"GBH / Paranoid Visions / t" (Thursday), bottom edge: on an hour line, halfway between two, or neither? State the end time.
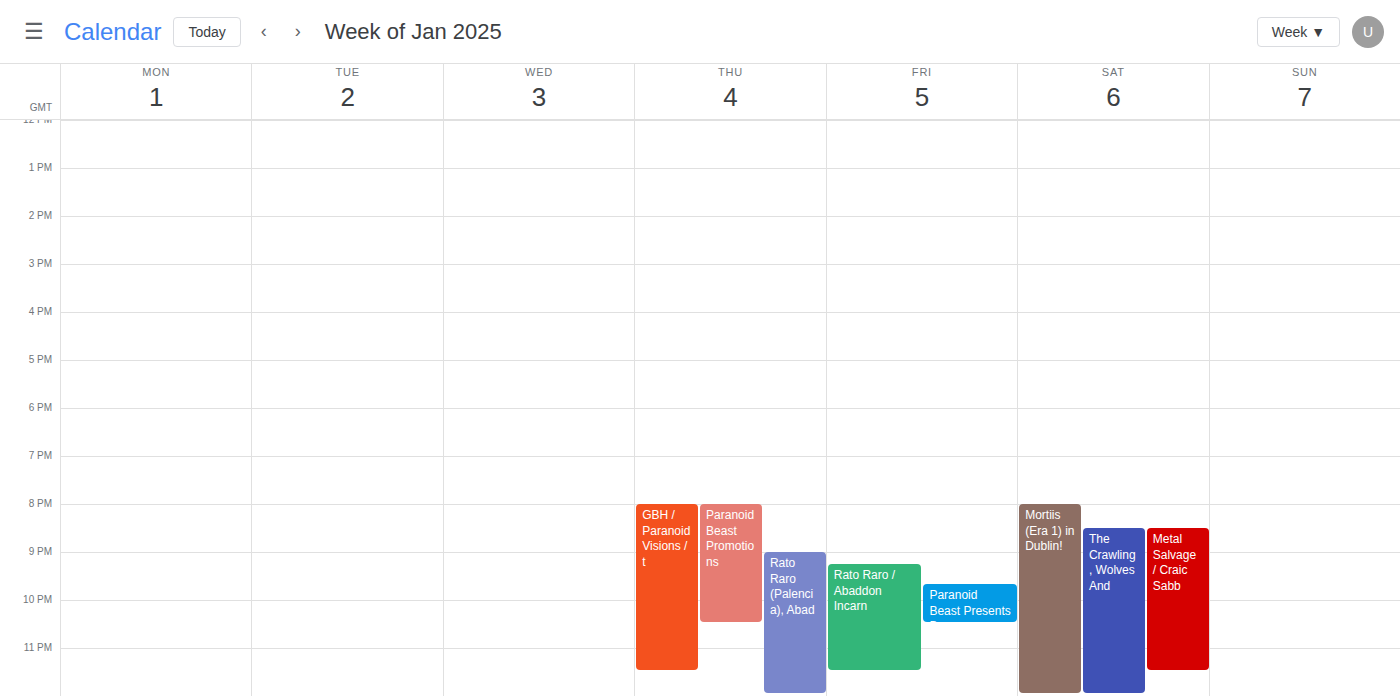
11:30 PM -- halfway between the 11 PM and 12 AM lines.